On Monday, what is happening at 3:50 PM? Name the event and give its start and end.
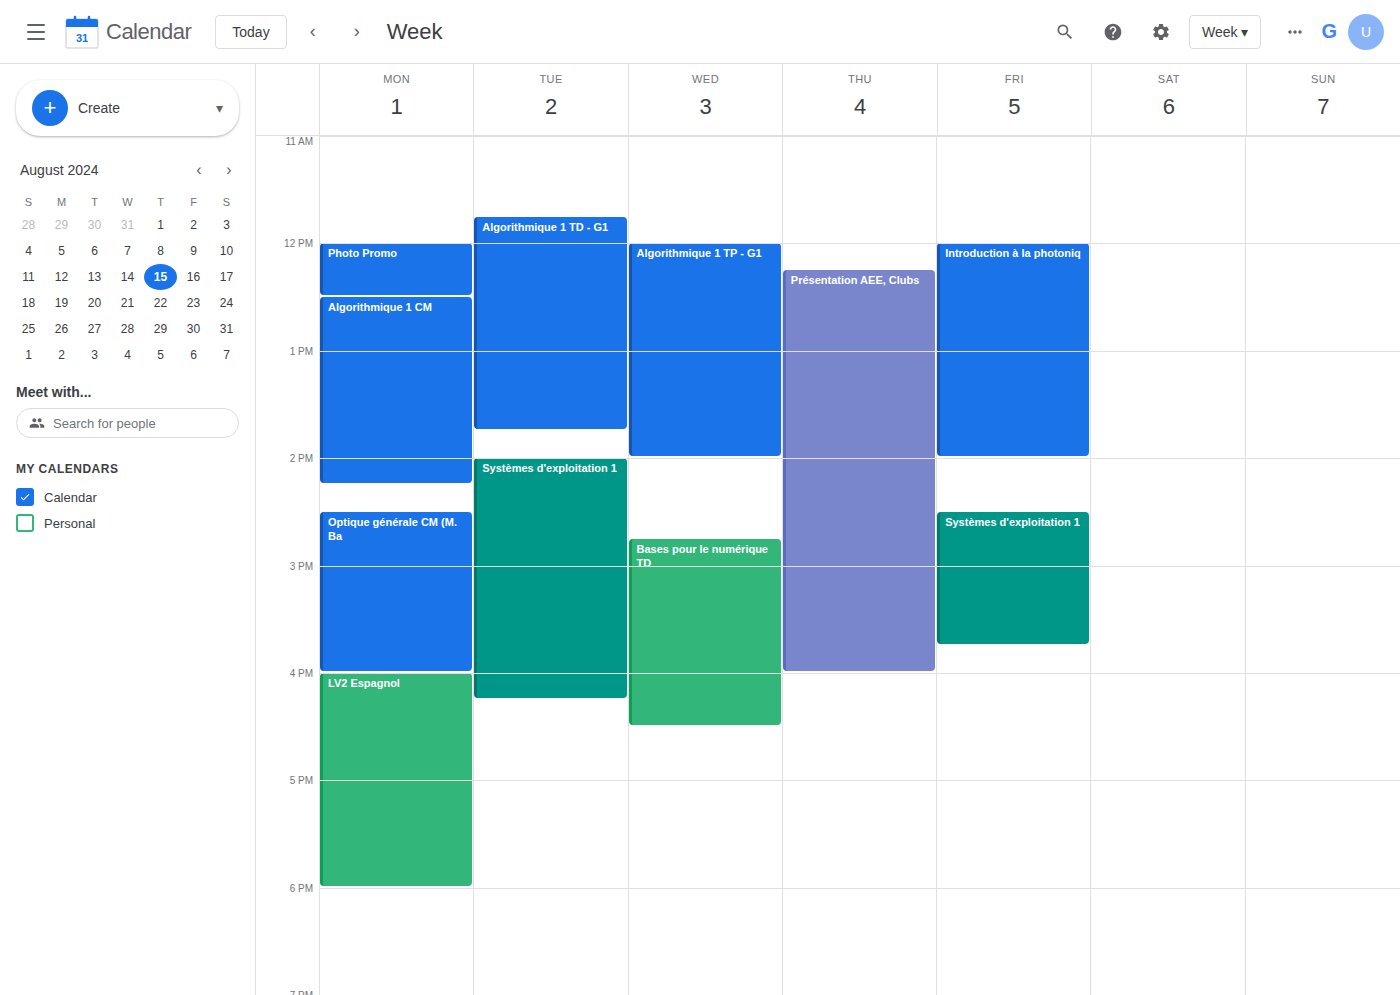
"Optique générale CM (M. Ba", 2:30 PM to 4:00 PM